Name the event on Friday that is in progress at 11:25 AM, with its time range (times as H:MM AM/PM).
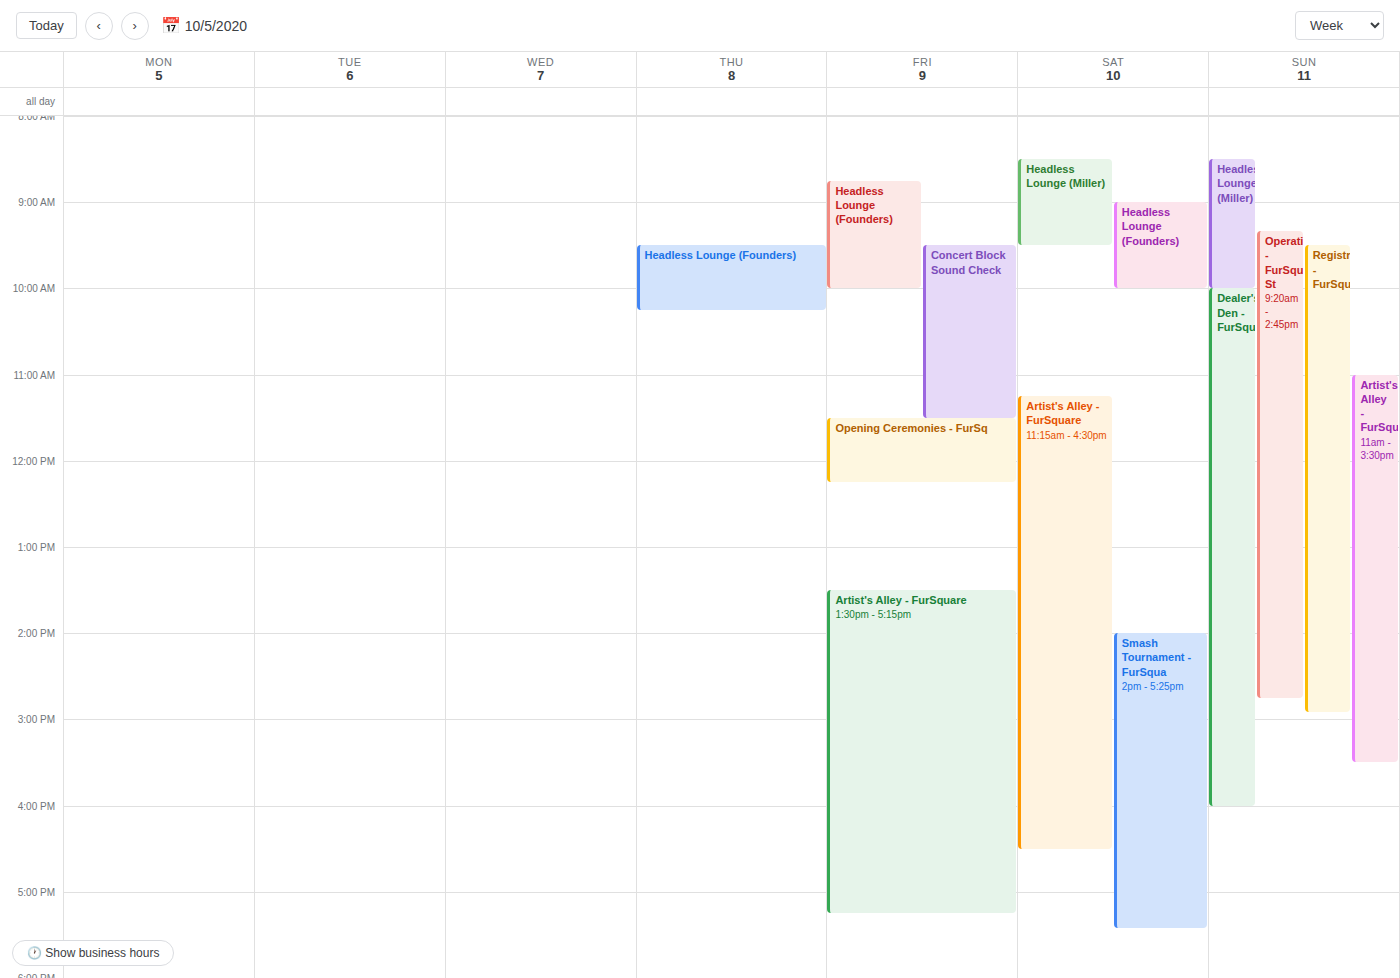
"Concert Block Sound Check", 9:30 AM to 11:30 AM